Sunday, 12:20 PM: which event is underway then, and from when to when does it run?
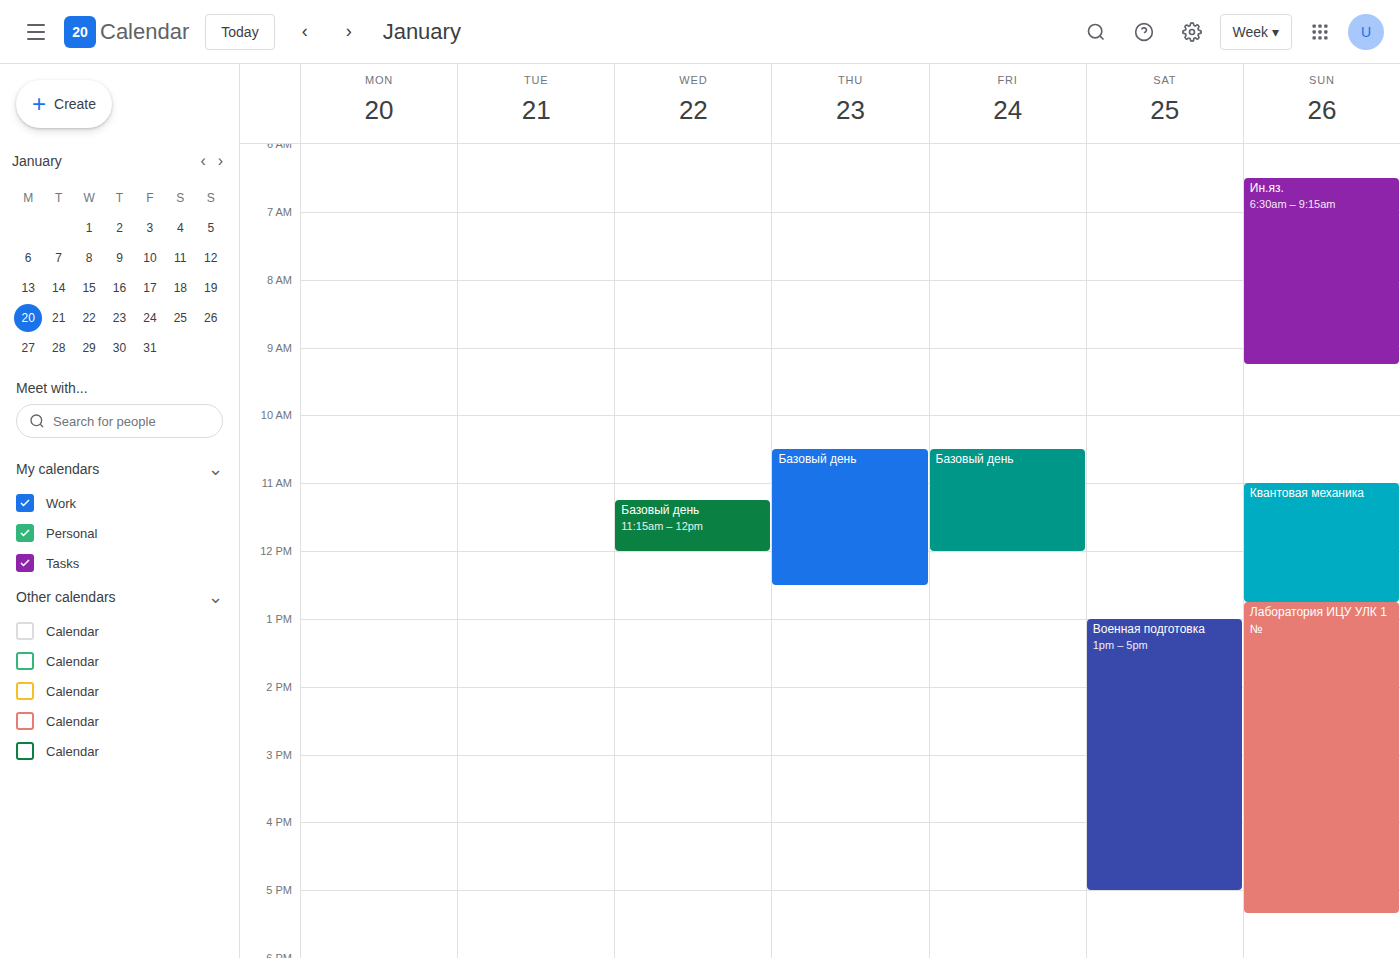
"Квантовая механика", 11:00 AM to 12:45 PM